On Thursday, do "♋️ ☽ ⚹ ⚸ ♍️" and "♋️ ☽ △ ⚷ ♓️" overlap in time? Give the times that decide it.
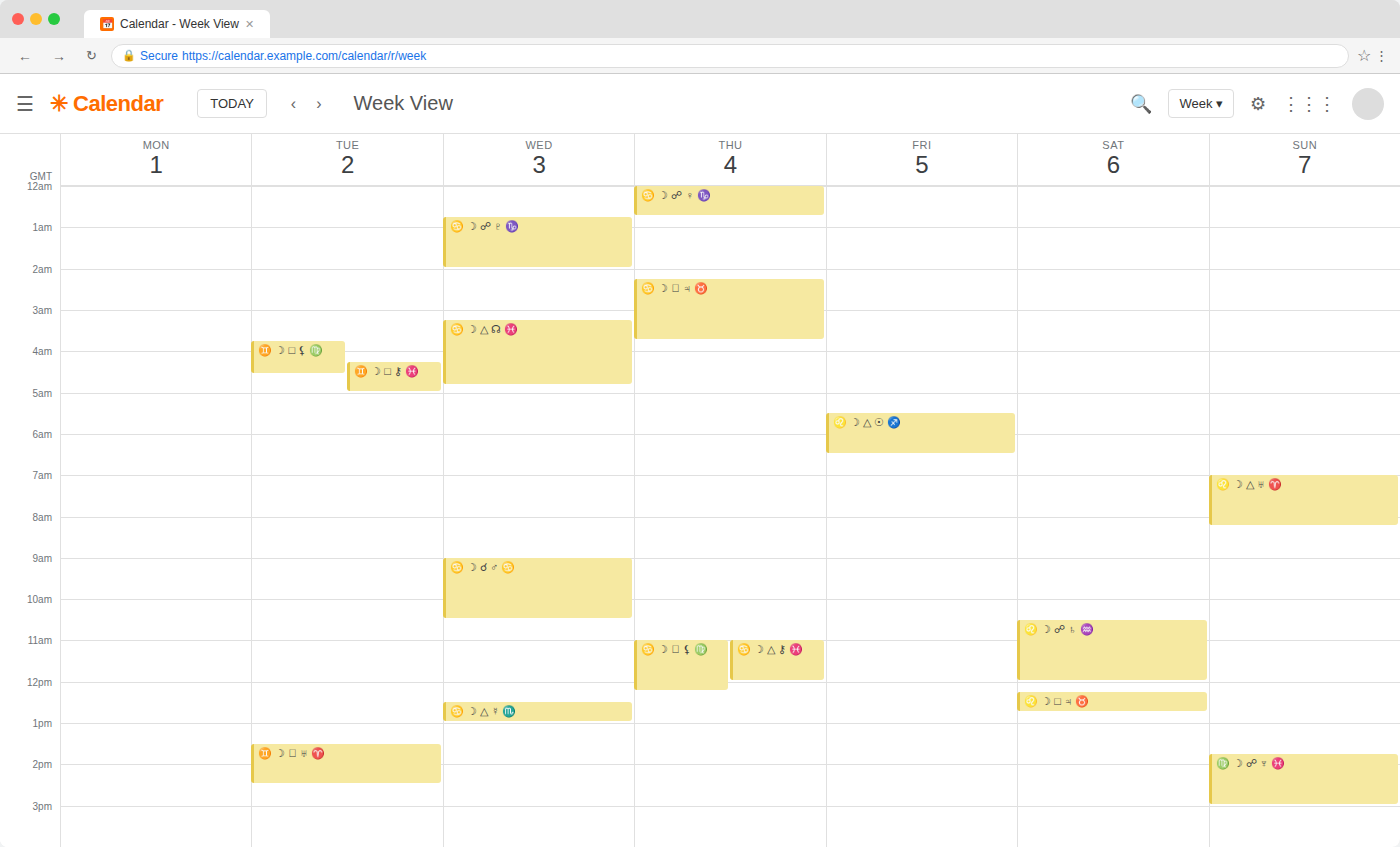
"♋️ ☽ △ ⚷ ♓️" runs 11:00 AM to 12:00 PM, inside "♋️ ☽ ⚹ ⚸ ♍️" -- they overlap.